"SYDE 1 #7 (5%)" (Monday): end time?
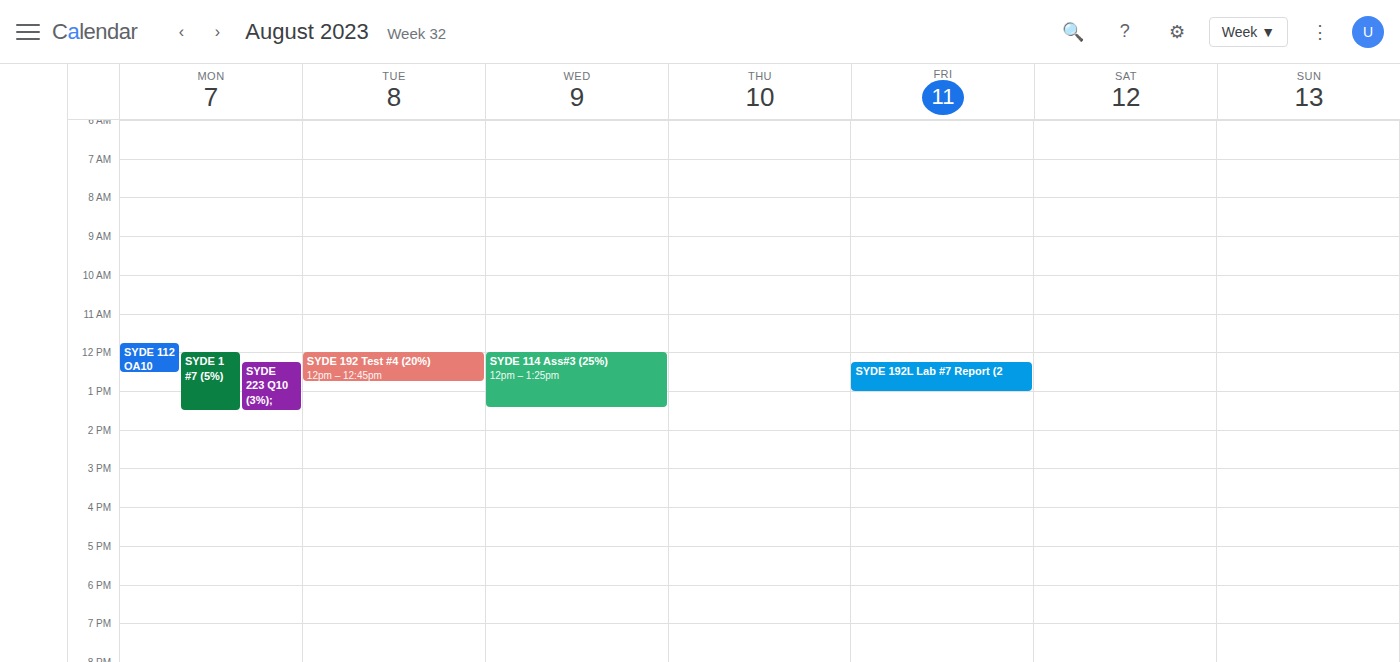
1:30 PM